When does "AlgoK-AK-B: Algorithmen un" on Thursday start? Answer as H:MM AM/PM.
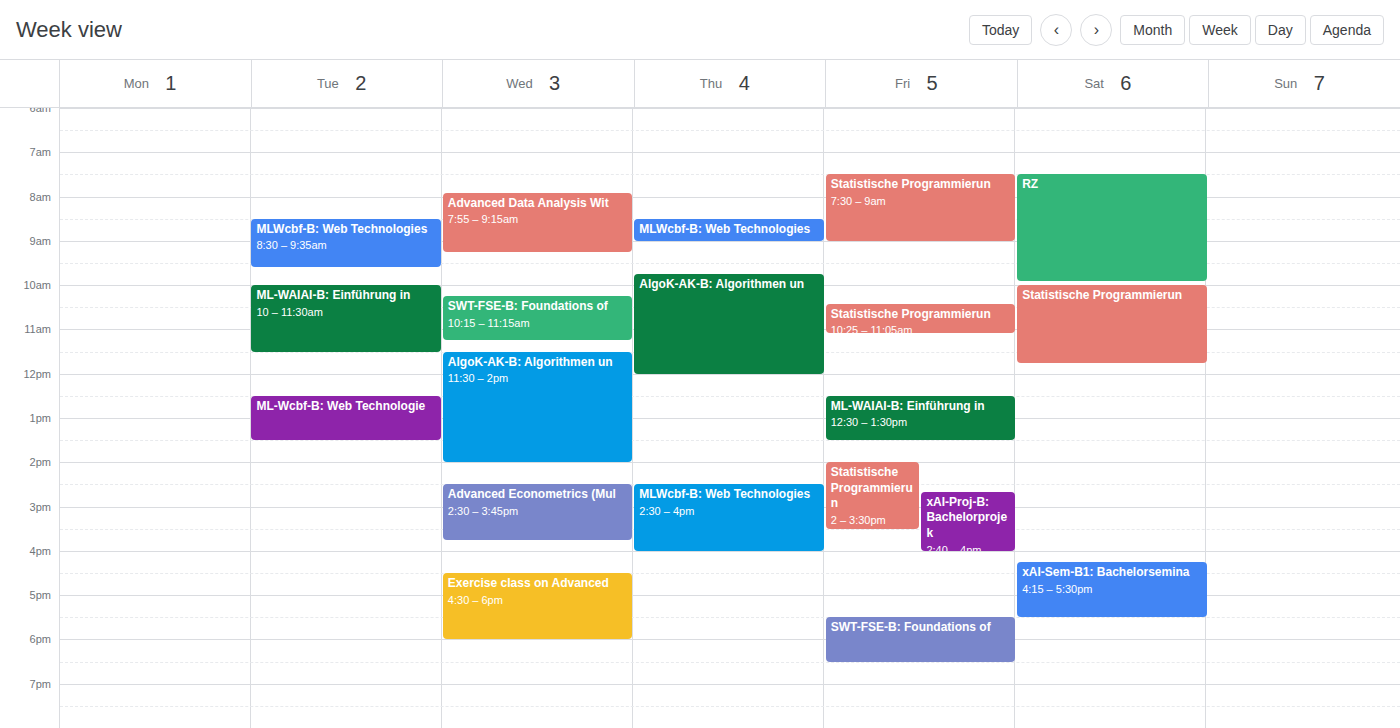
9:45 AM